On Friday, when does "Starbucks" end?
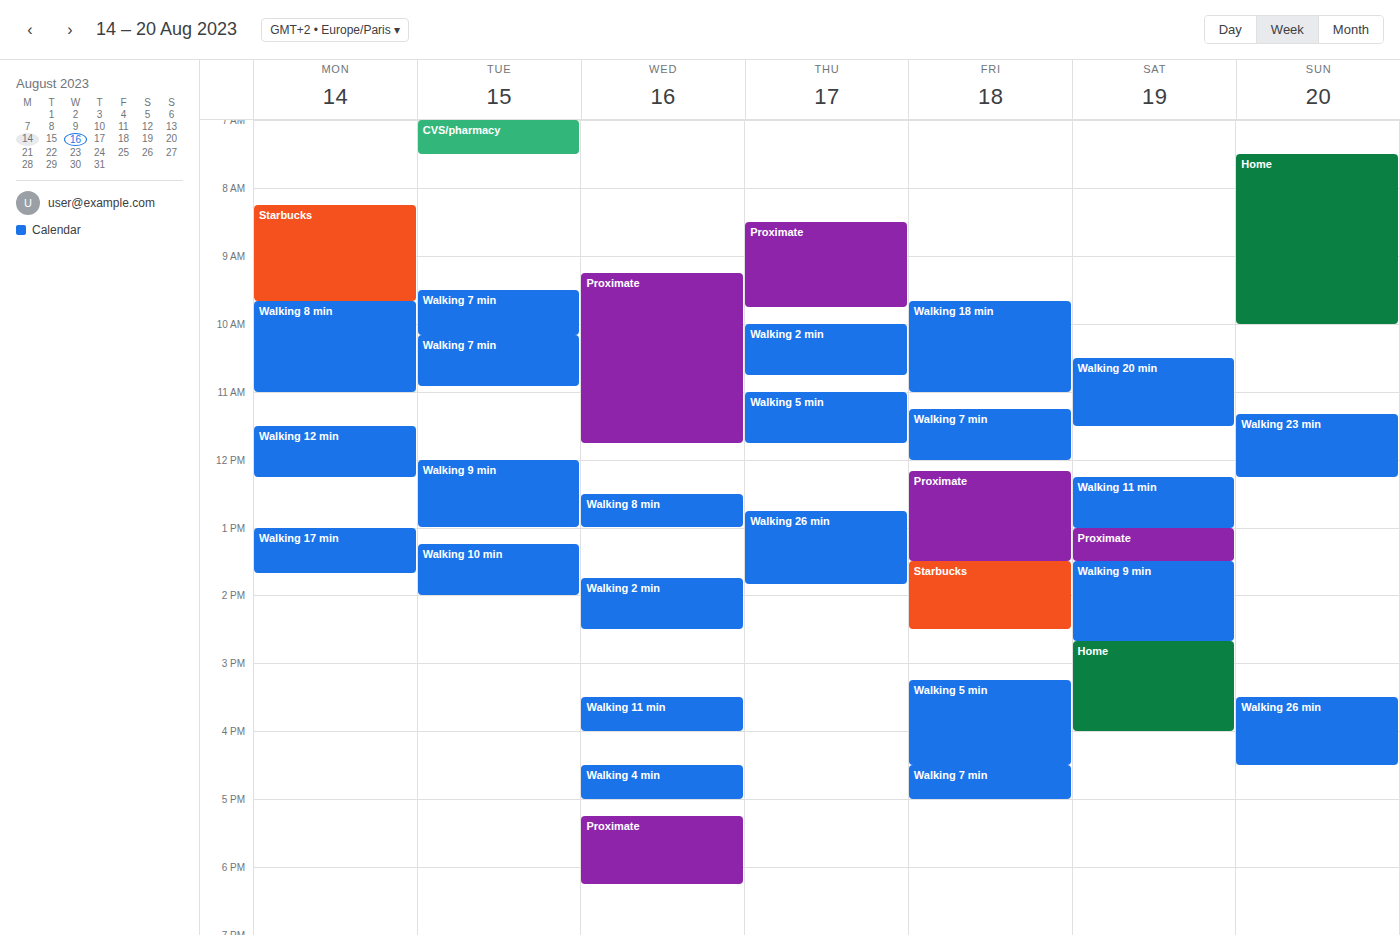
2:30 PM